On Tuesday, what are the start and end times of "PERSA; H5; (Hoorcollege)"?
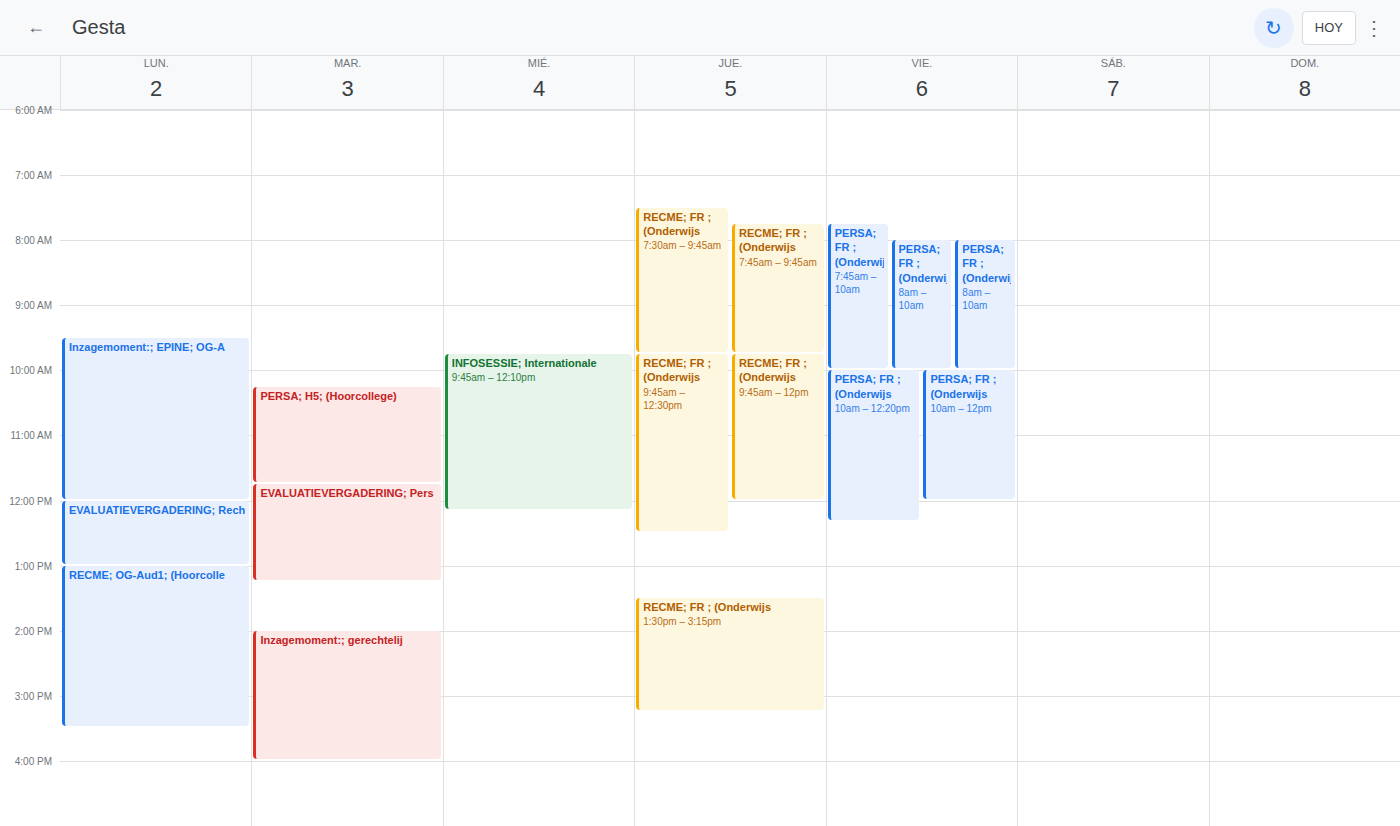
10:15 AM to 11:45 AM